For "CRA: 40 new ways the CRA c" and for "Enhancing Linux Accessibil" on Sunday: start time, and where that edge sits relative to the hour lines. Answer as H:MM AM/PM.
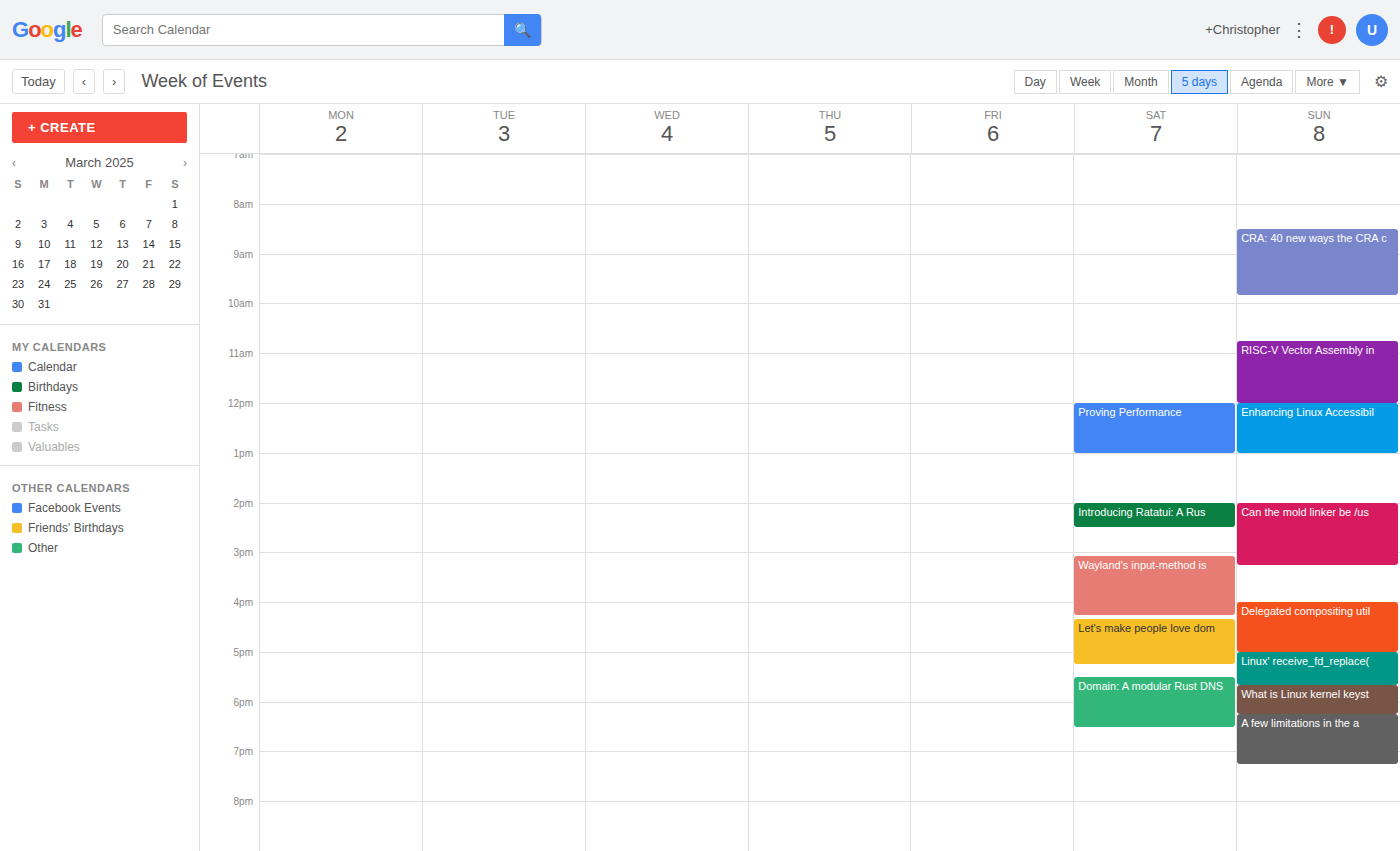
"CRA: 40 new ways the CRA c": 8:30 AM, halfway between the 8 AM and 9 AM lines. "Enhancing Linux Accessibil": 12:00 PM, exactly on the 12 PM line.